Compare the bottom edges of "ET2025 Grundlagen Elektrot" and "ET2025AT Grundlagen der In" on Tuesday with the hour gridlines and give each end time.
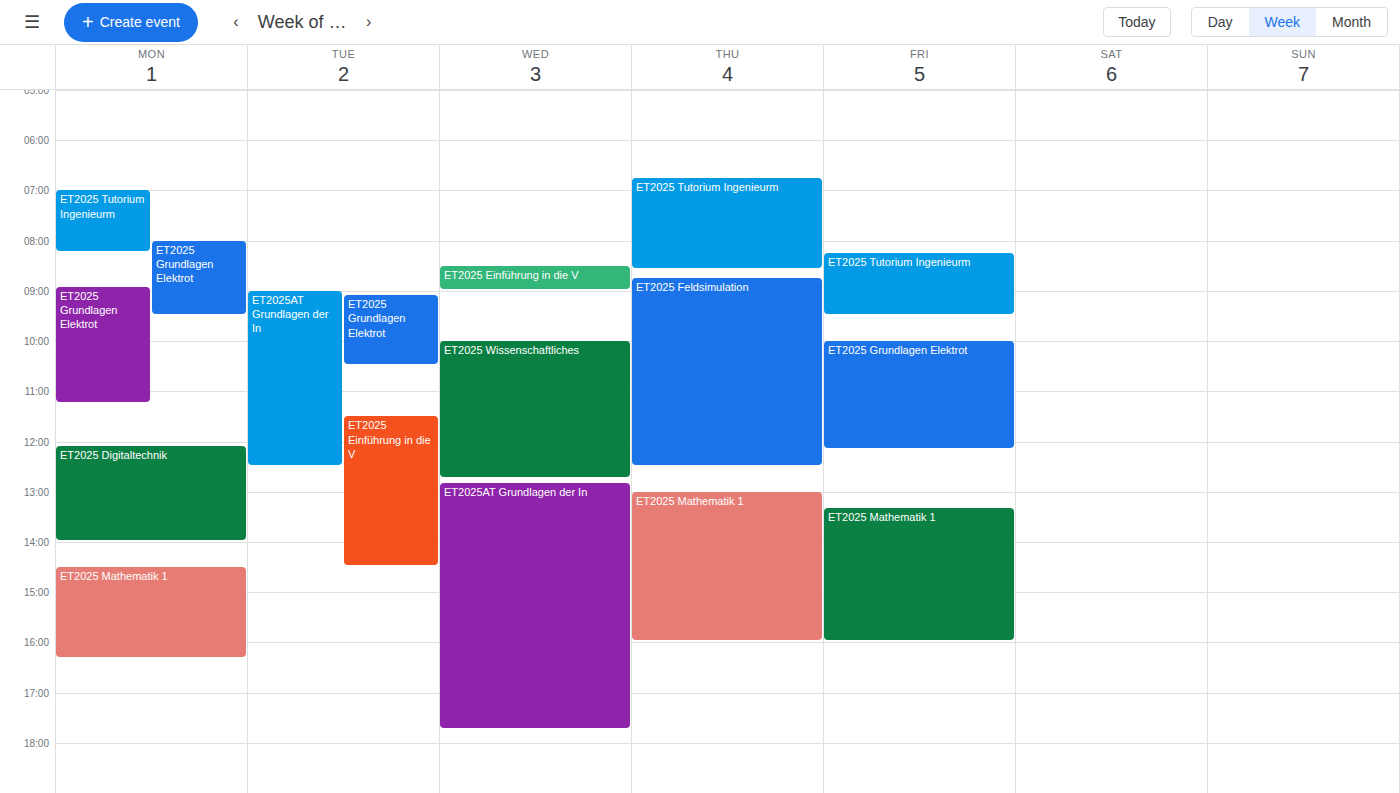
"ET2025 Grundlagen Elektrot": 10:30 AM, halfway between the 10 AM and 11 AM lines. "ET2025AT Grundlagen der In": 12:30 PM, halfway between the 12 PM and 1 PM lines.